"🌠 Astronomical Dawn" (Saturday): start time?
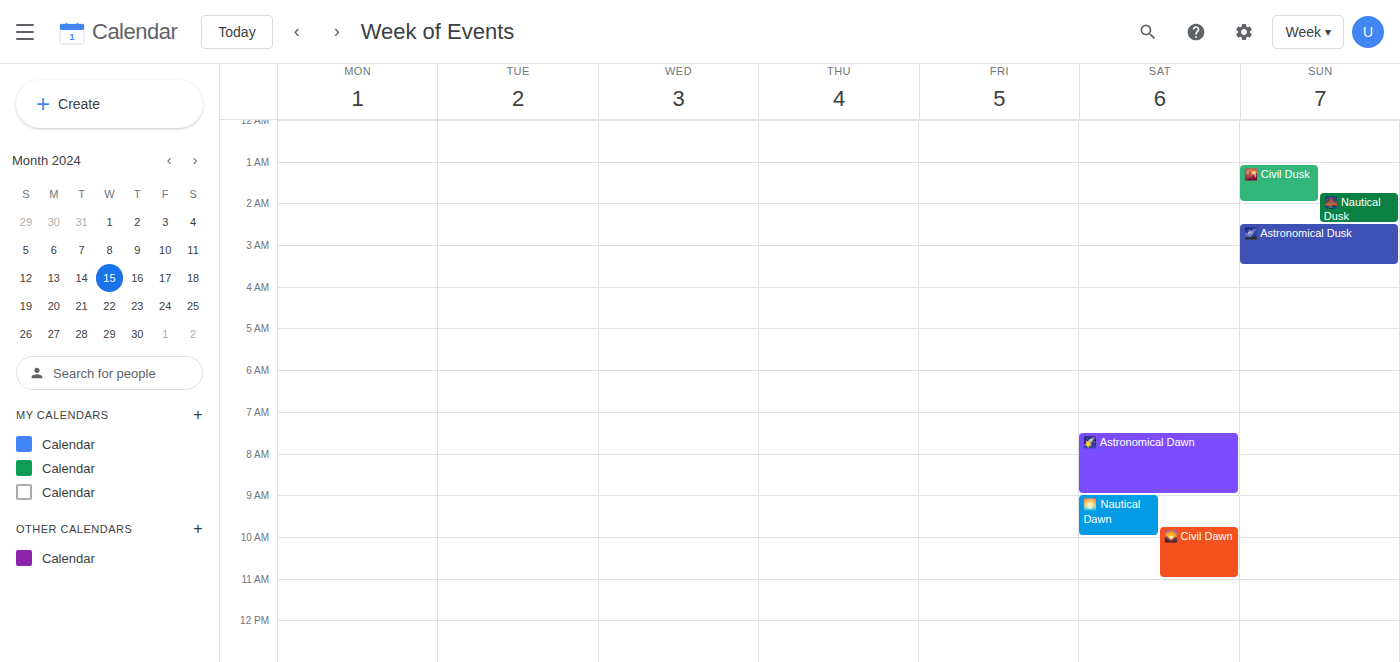
07:30